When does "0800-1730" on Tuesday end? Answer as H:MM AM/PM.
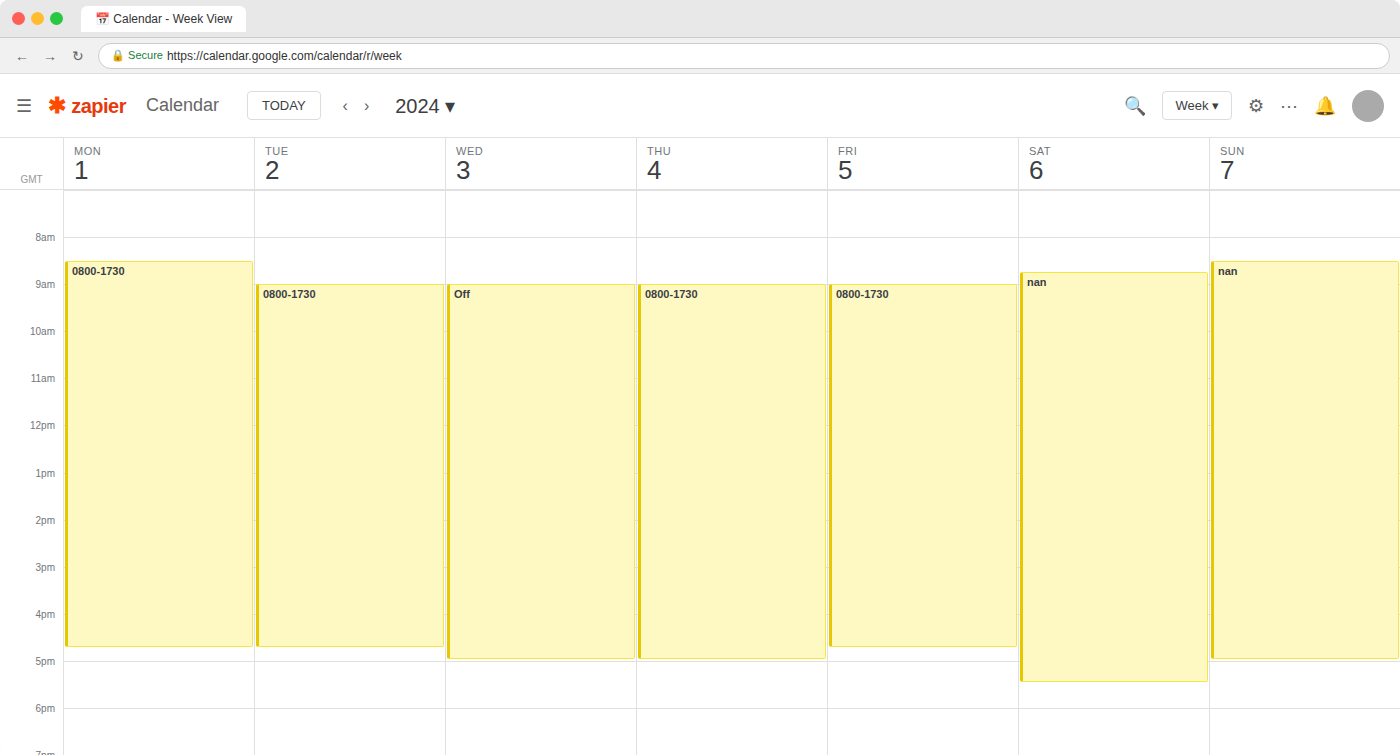
4:45 PM